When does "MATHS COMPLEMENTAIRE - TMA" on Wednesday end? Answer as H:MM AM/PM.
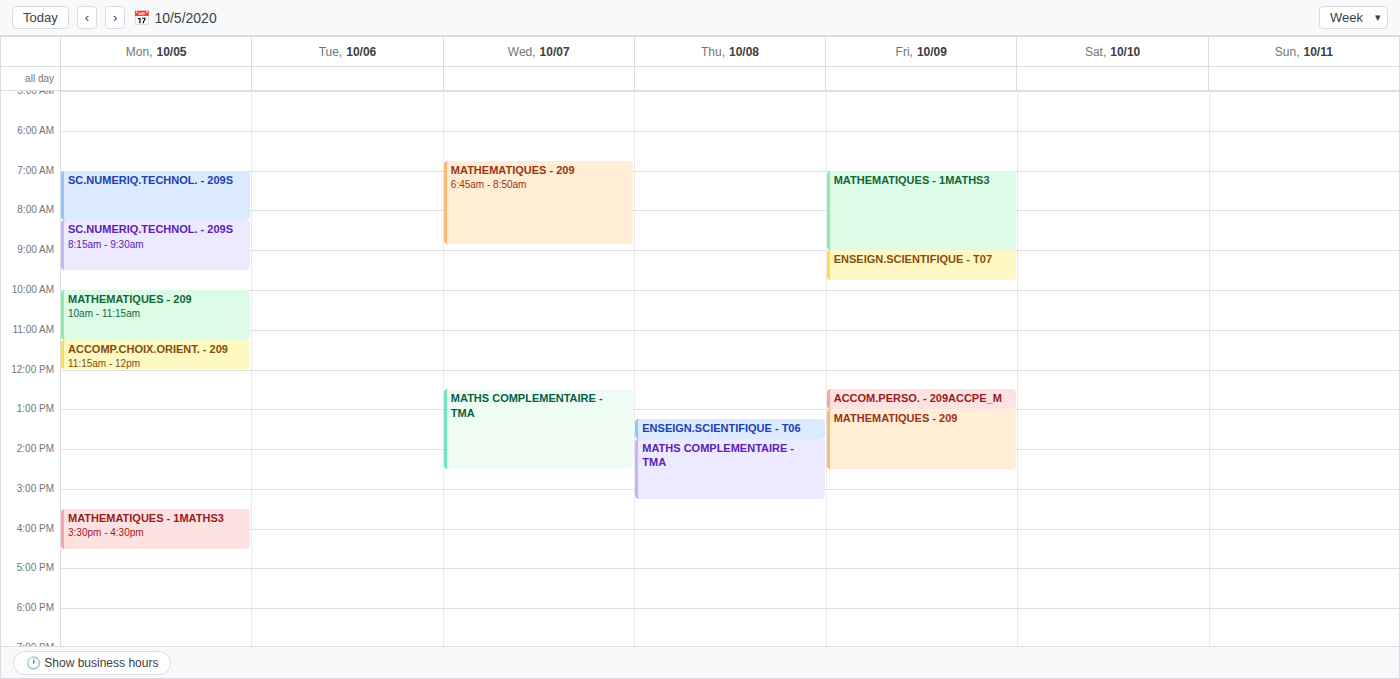
2:30 PM